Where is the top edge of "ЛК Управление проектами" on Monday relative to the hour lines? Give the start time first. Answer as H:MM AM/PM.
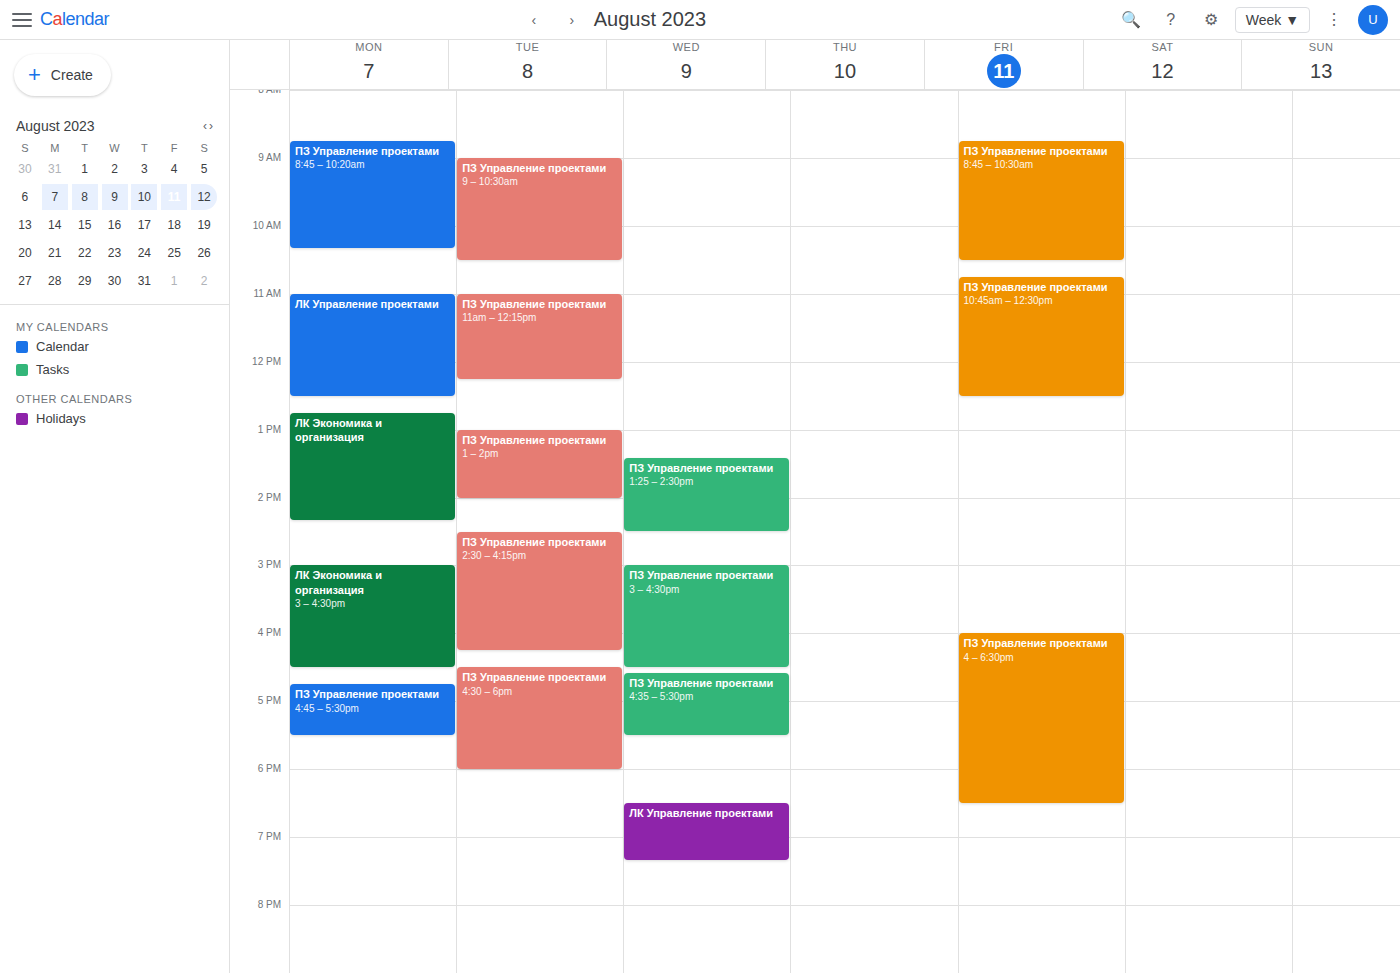
11:00 AM -- exactly on the 11 AM line.